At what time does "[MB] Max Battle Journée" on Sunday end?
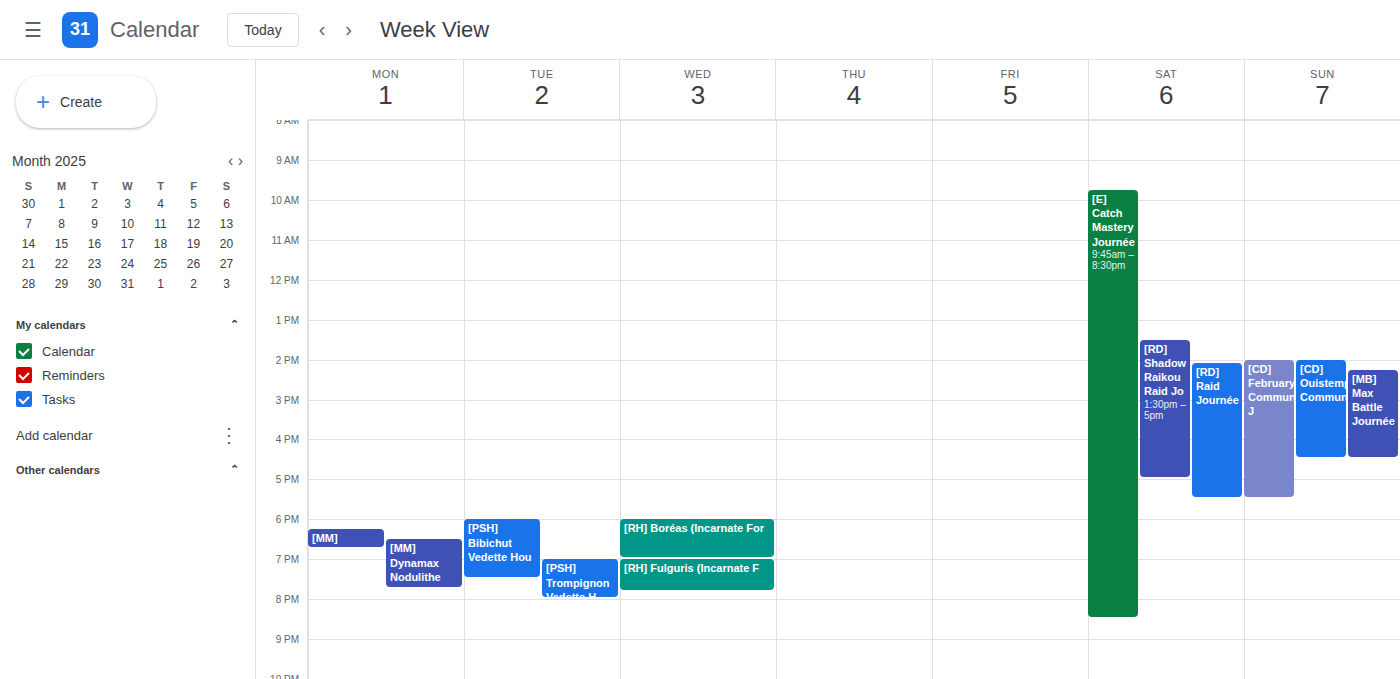
4:30 PM